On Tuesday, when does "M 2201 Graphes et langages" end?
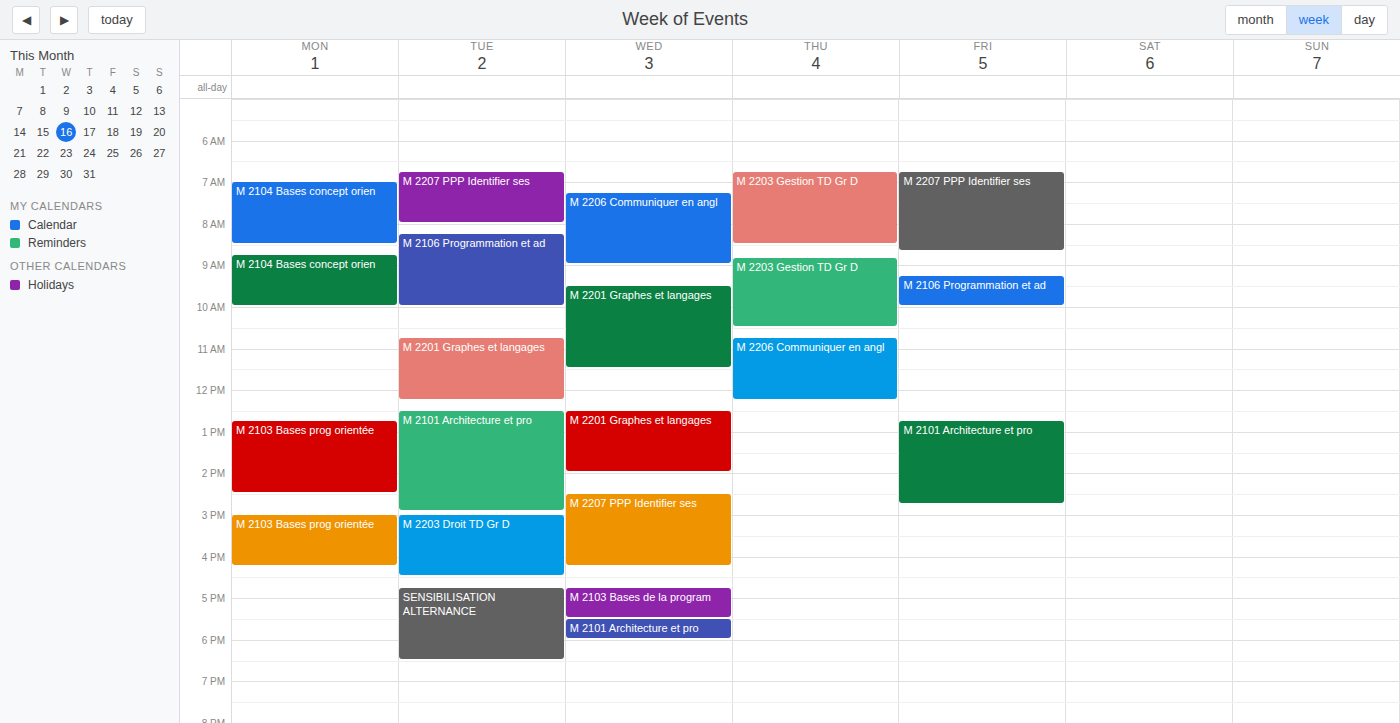
12:15 PM